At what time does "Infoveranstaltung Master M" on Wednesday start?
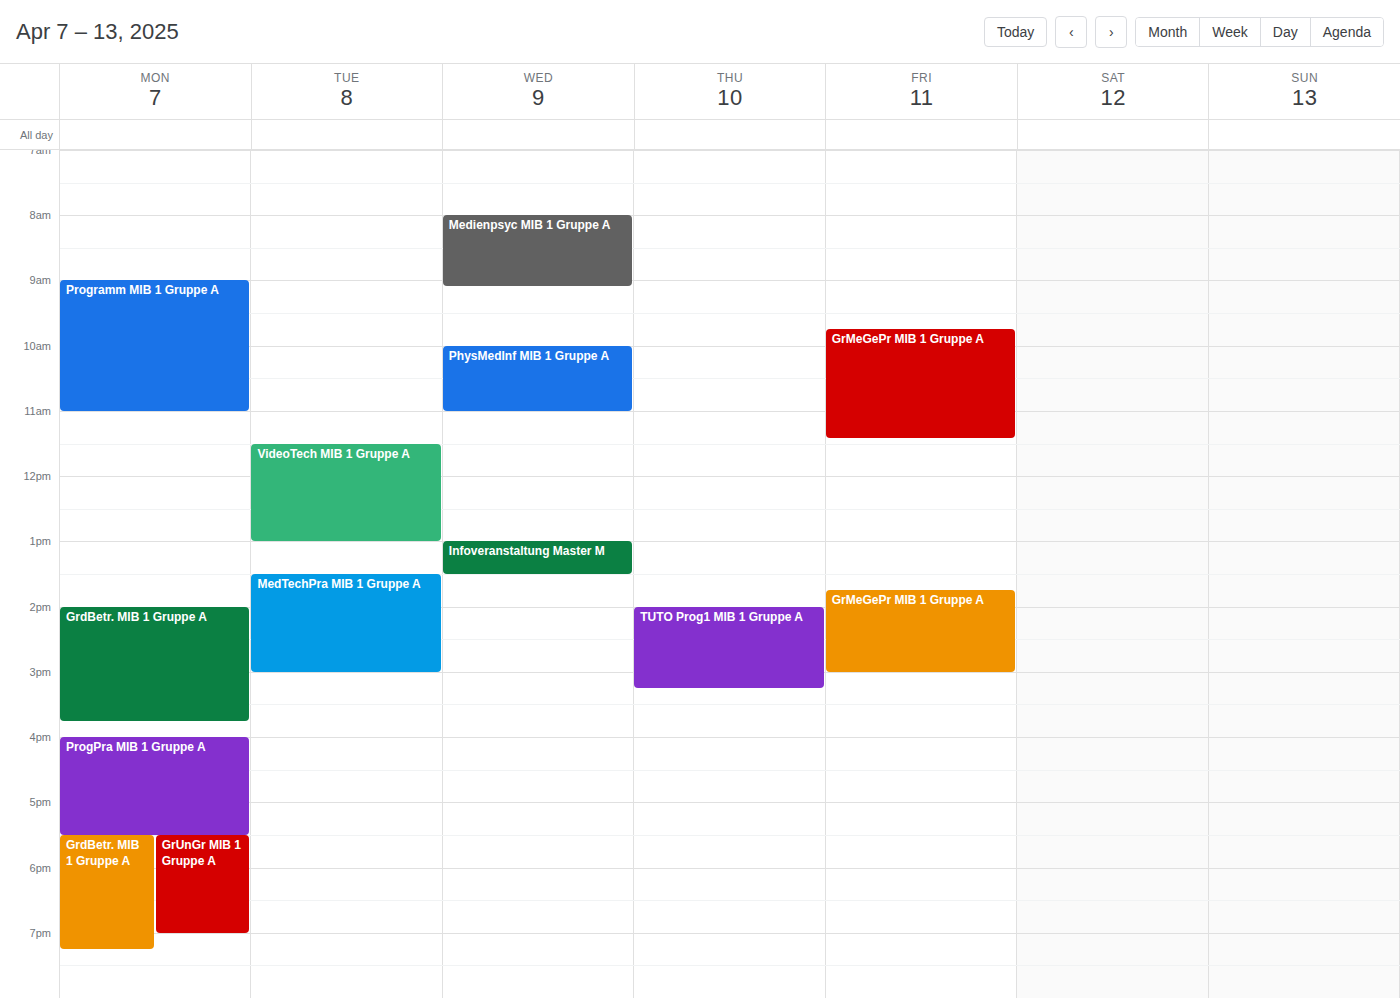
1:00 PM